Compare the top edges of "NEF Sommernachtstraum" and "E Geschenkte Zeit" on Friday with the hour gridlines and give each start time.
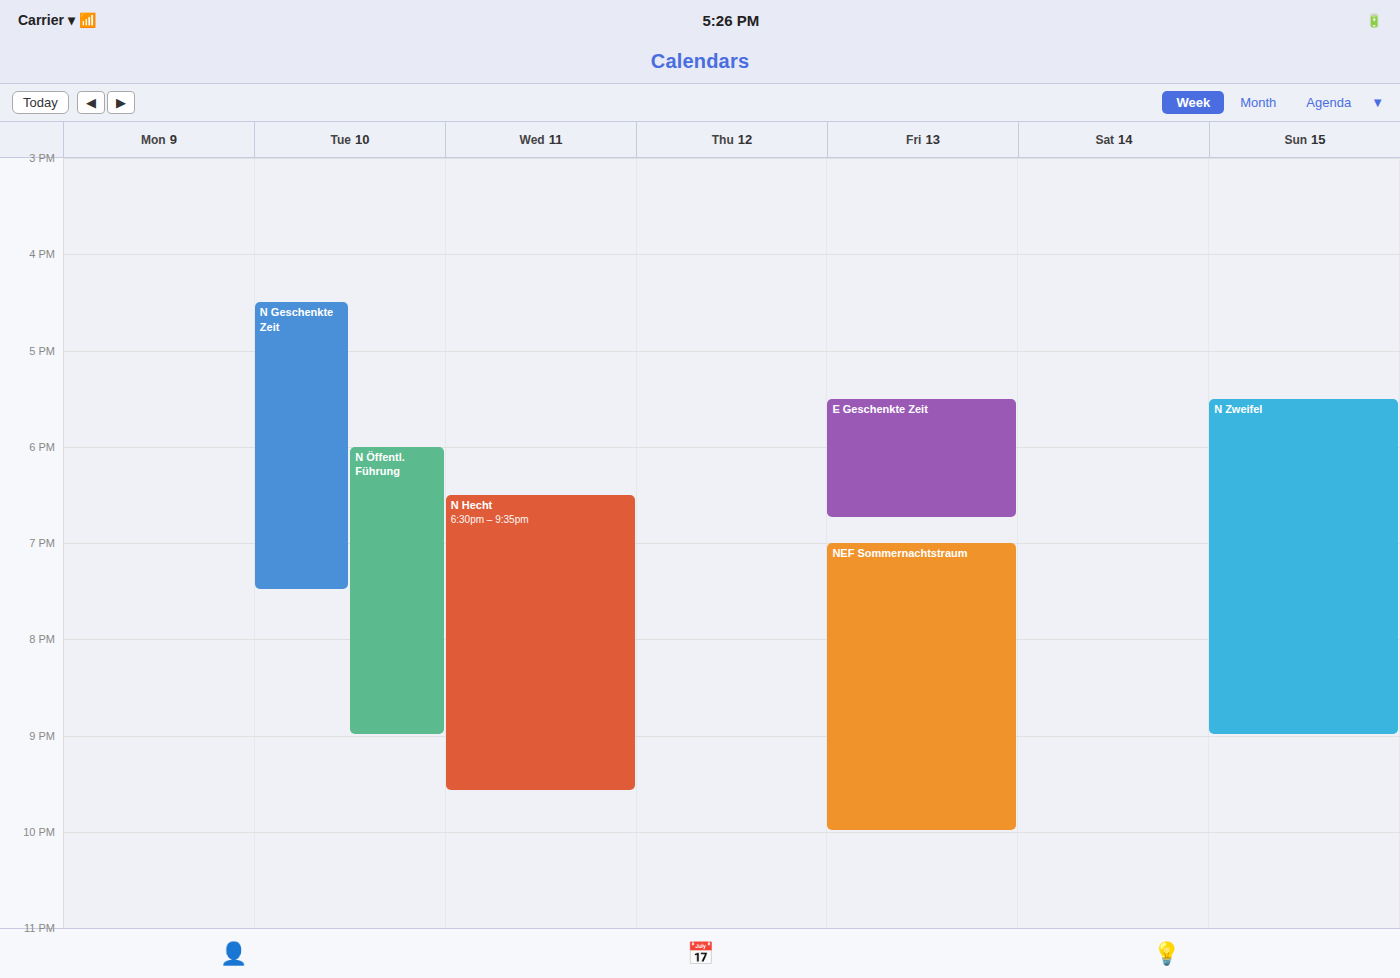
"NEF Sommernachtstraum": 7:00 PM, exactly on the 7 PM line. "E Geschenkte Zeit": 5:30 PM, halfway between the 5 PM and 6 PM lines.